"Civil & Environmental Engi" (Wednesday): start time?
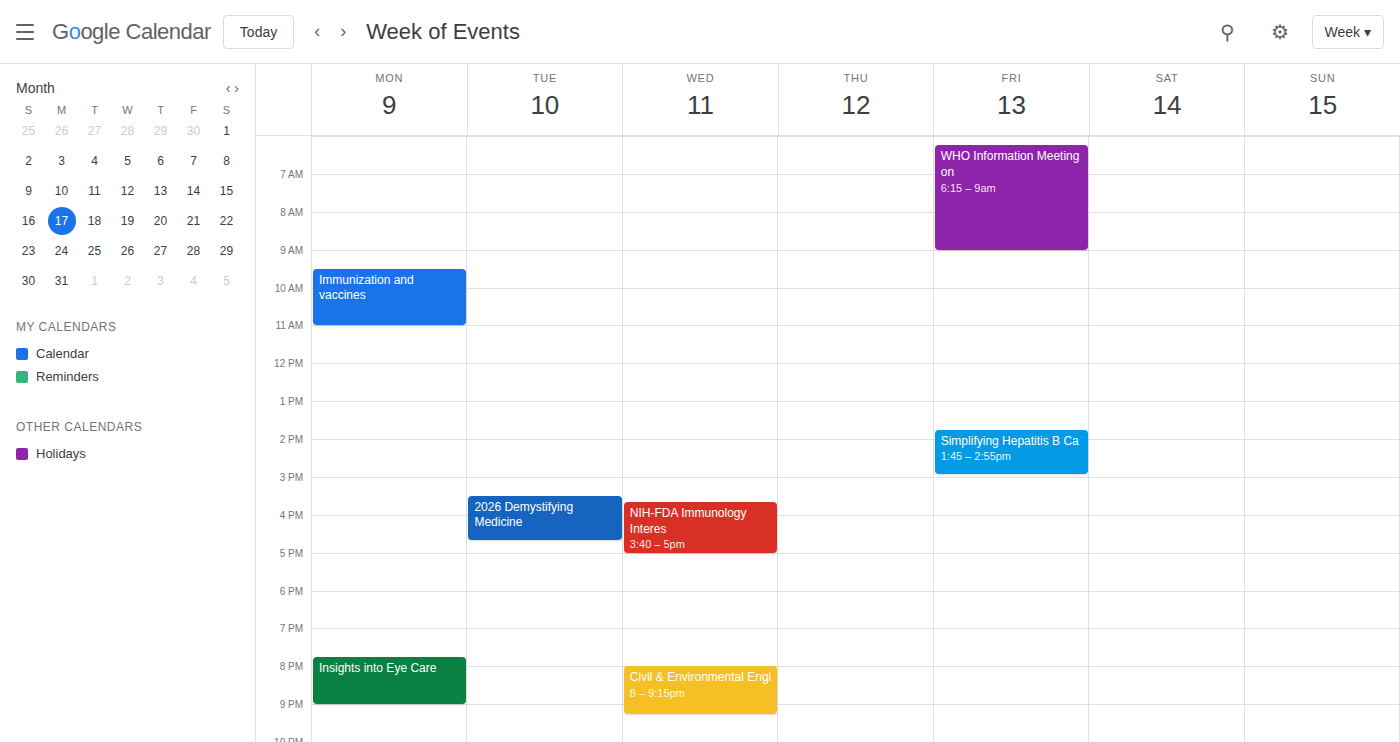
8:00 PM